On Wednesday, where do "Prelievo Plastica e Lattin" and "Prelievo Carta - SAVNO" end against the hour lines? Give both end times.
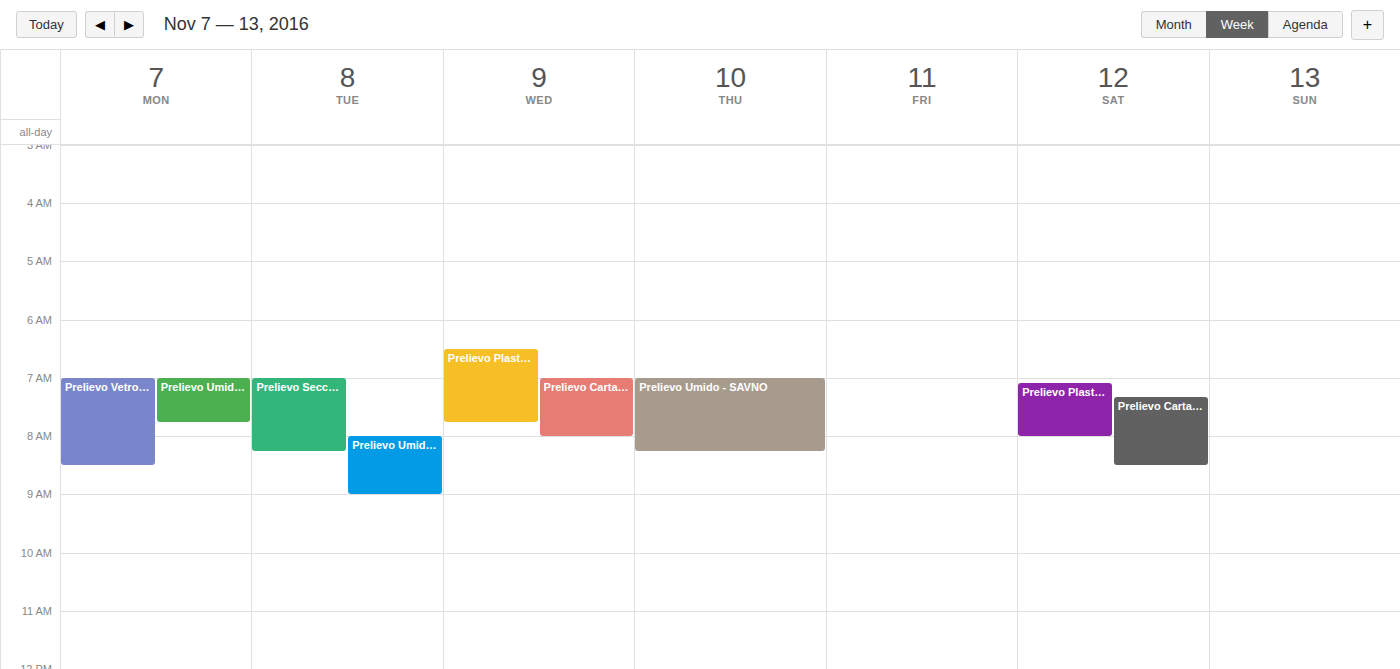
"Prelievo Plastica e Lattin": 7:45 AM, neither: three quarters of the way from the 7 AM line to the 8 AM line. "Prelievo Carta - SAVNO": 8:00 AM, exactly on the 8 AM line.